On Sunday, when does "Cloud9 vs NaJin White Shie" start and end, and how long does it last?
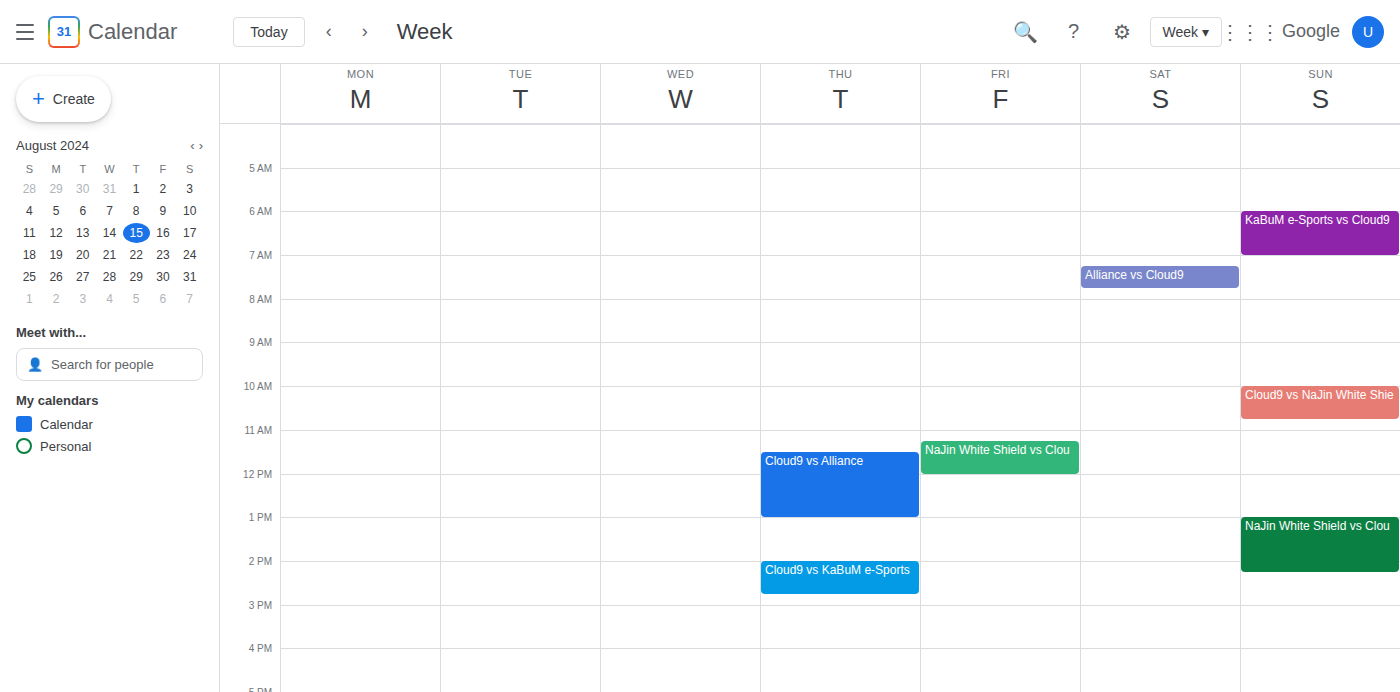
10:00 AM to 10:45 AM, 45 minutes